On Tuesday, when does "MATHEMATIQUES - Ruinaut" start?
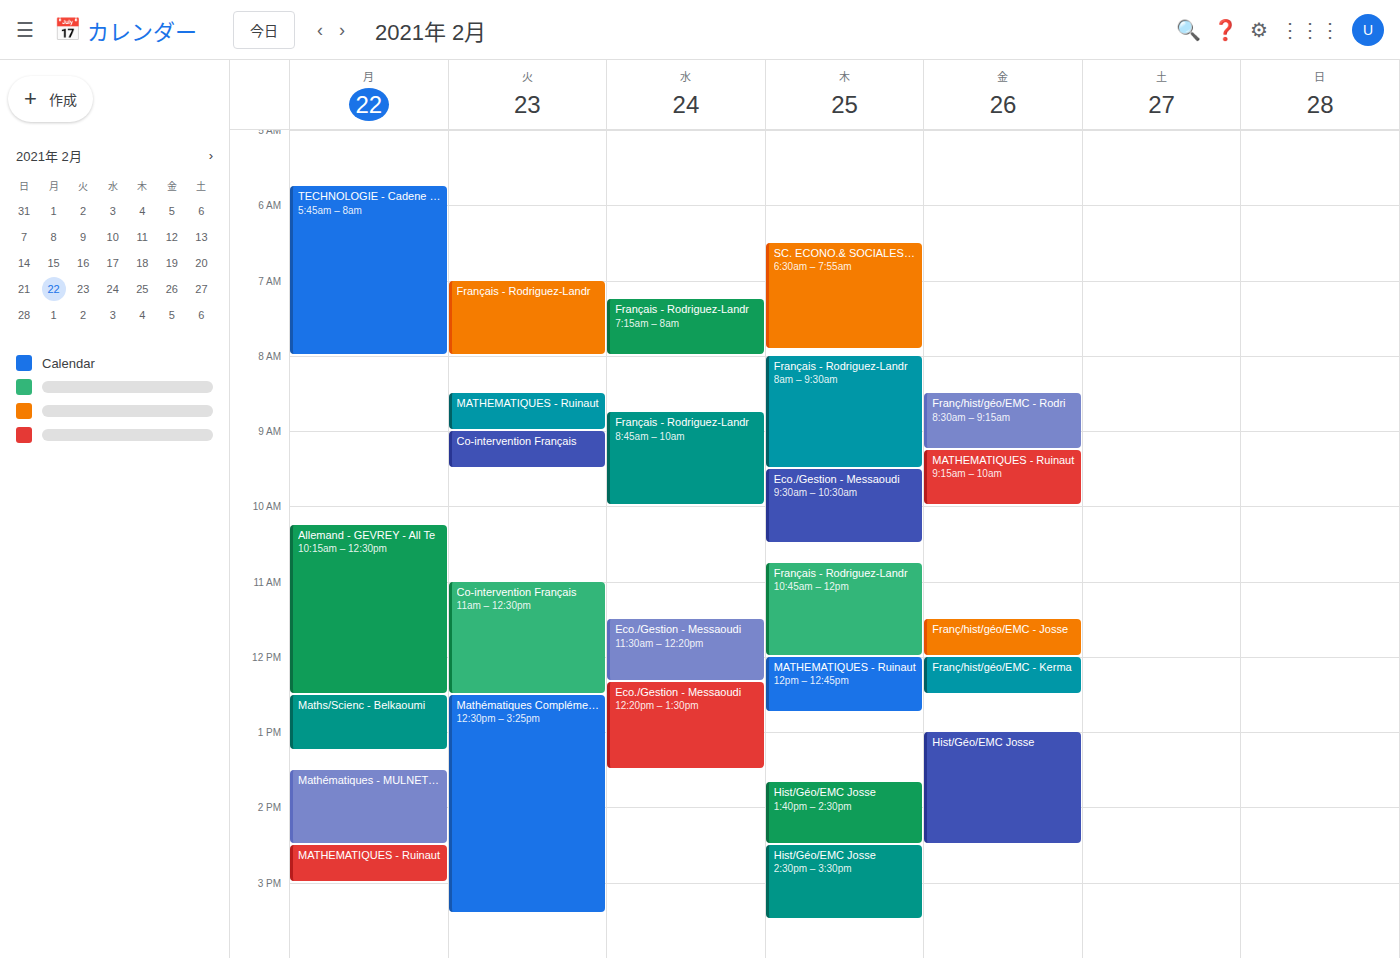
08:30